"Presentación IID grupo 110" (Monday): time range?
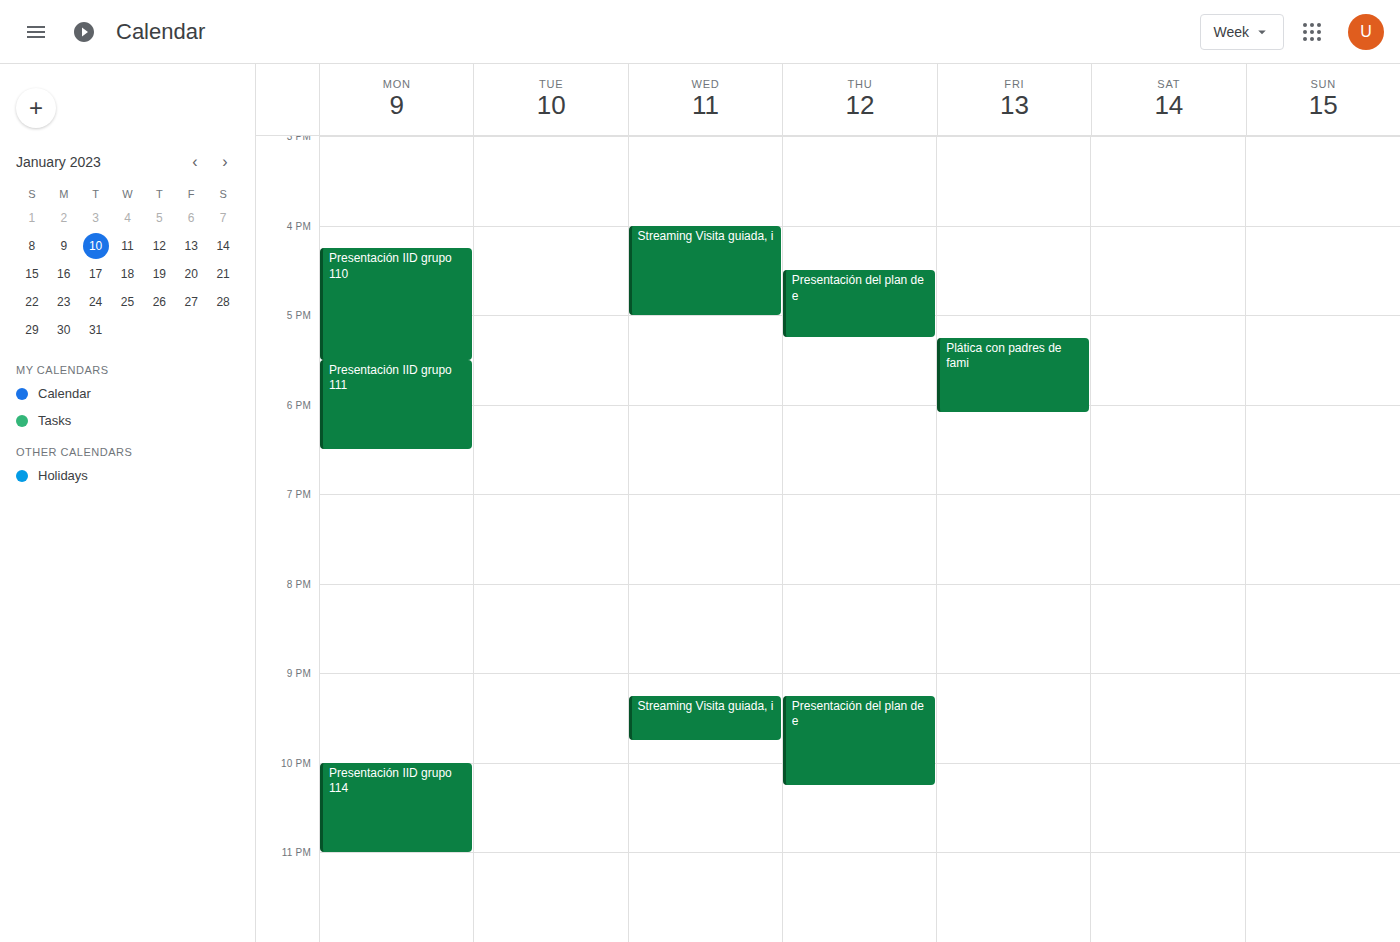
4:15 PM to 5:30 PM